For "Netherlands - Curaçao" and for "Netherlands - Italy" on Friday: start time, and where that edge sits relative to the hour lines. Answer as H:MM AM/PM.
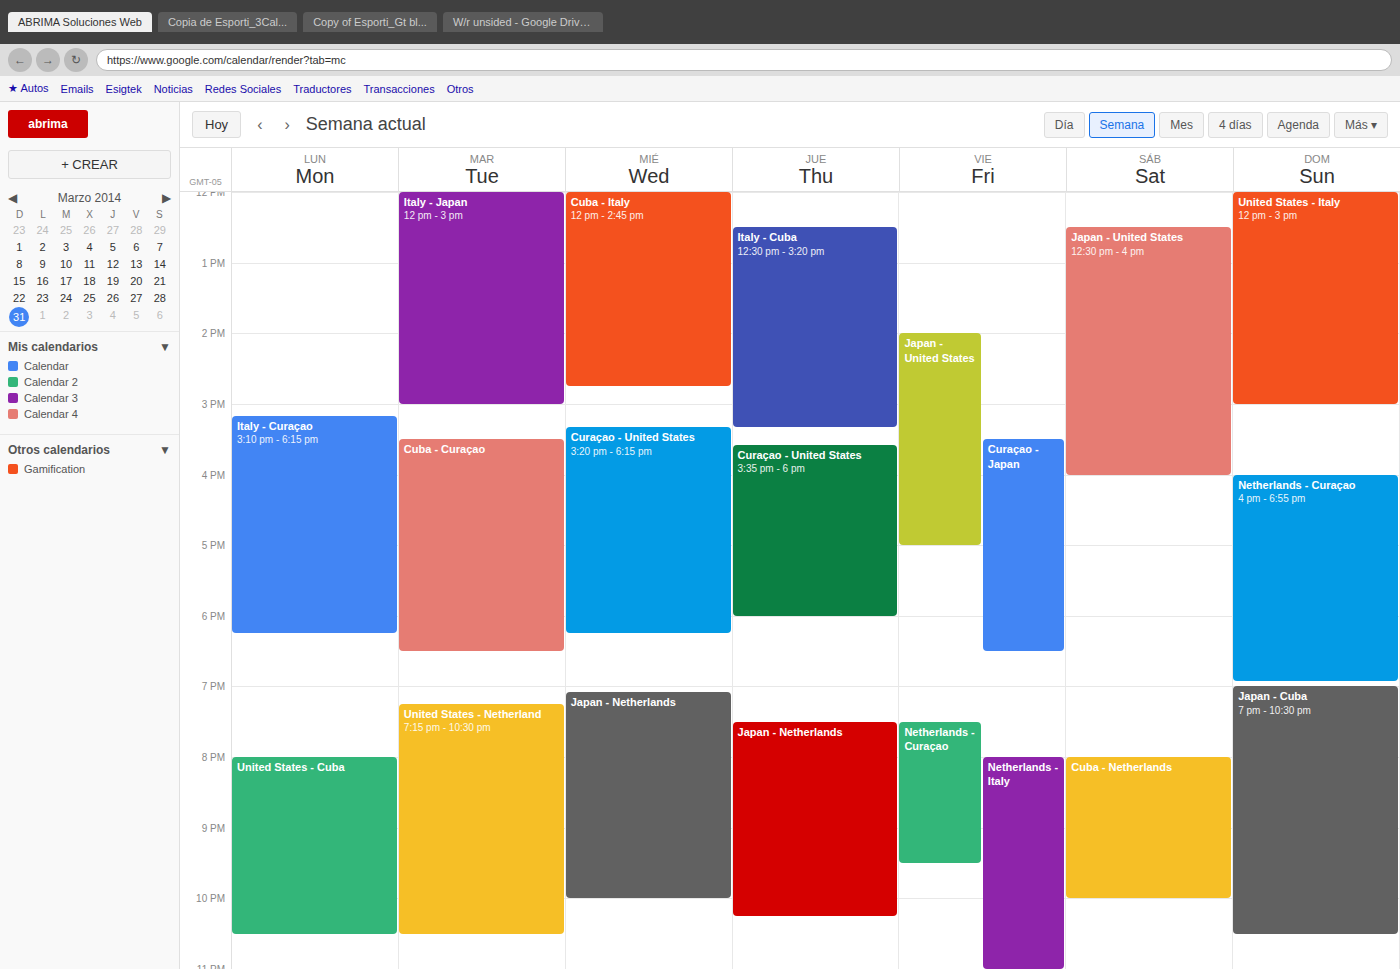
"Netherlands - Curaçao": 7:30 PM, halfway between the 7 PM and 8 PM lines. "Netherlands - Italy": 8:00 PM, exactly on the 8 PM line.